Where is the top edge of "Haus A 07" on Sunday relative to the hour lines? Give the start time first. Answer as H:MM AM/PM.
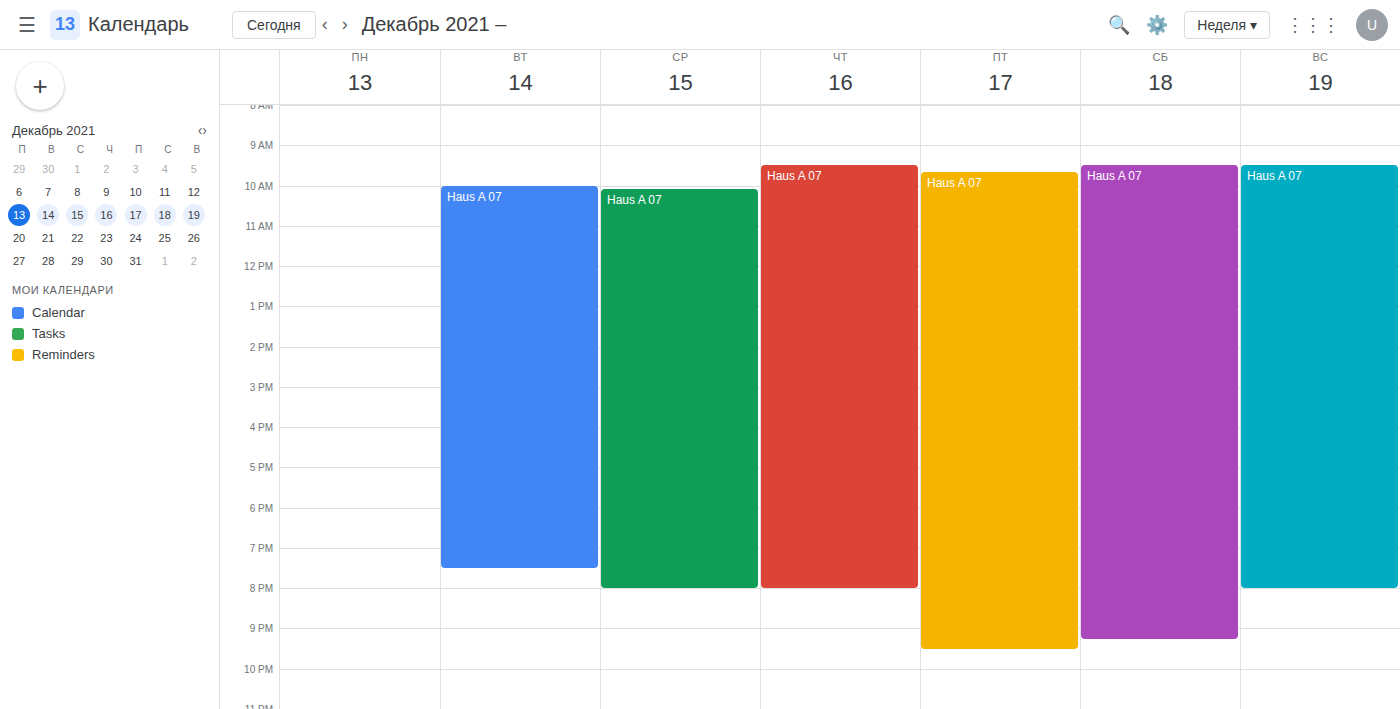
9:30 AM -- halfway between the 9 AM and 10 AM lines.